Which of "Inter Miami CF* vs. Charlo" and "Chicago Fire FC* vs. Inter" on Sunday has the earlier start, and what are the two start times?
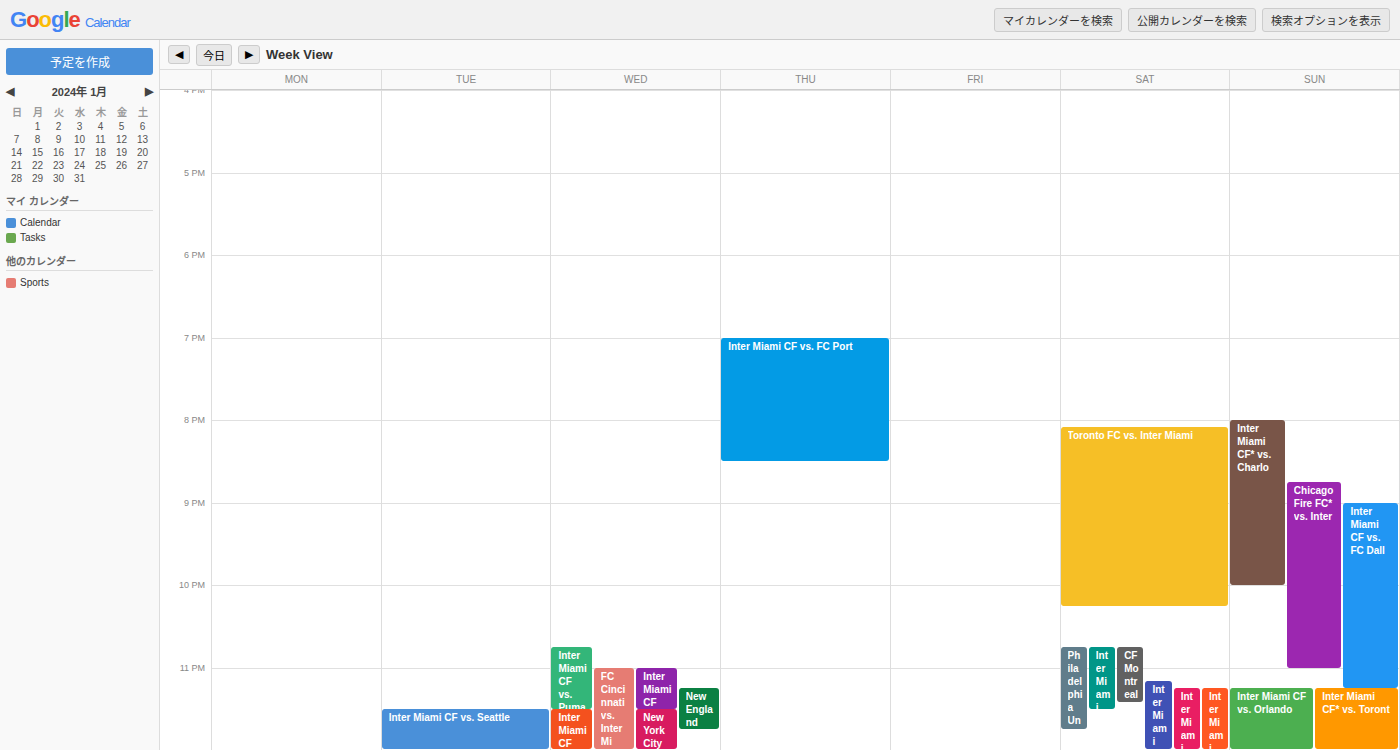
"Inter Miami CF* vs. Charlo" 8:00 PM; "Chicago Fire FC* vs. Inter" 8:45 PM.